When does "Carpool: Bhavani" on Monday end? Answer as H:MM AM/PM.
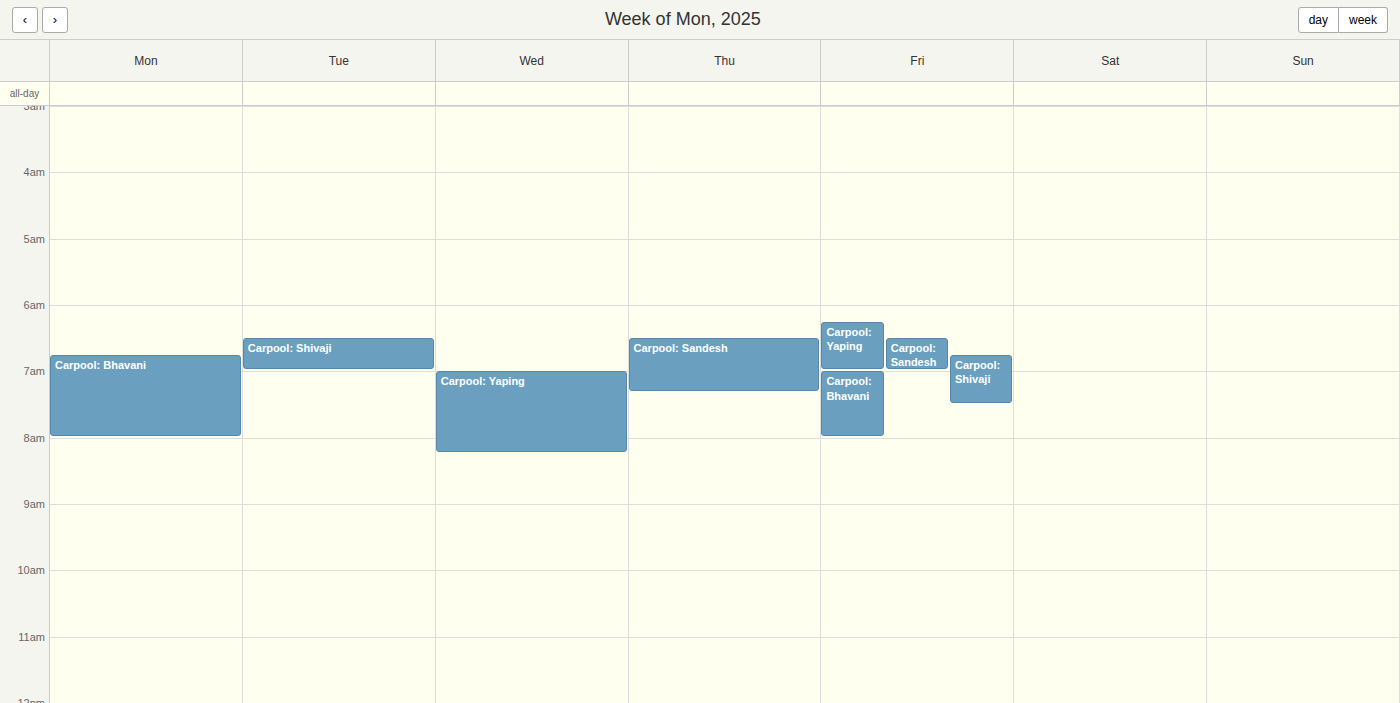
8:00 AM